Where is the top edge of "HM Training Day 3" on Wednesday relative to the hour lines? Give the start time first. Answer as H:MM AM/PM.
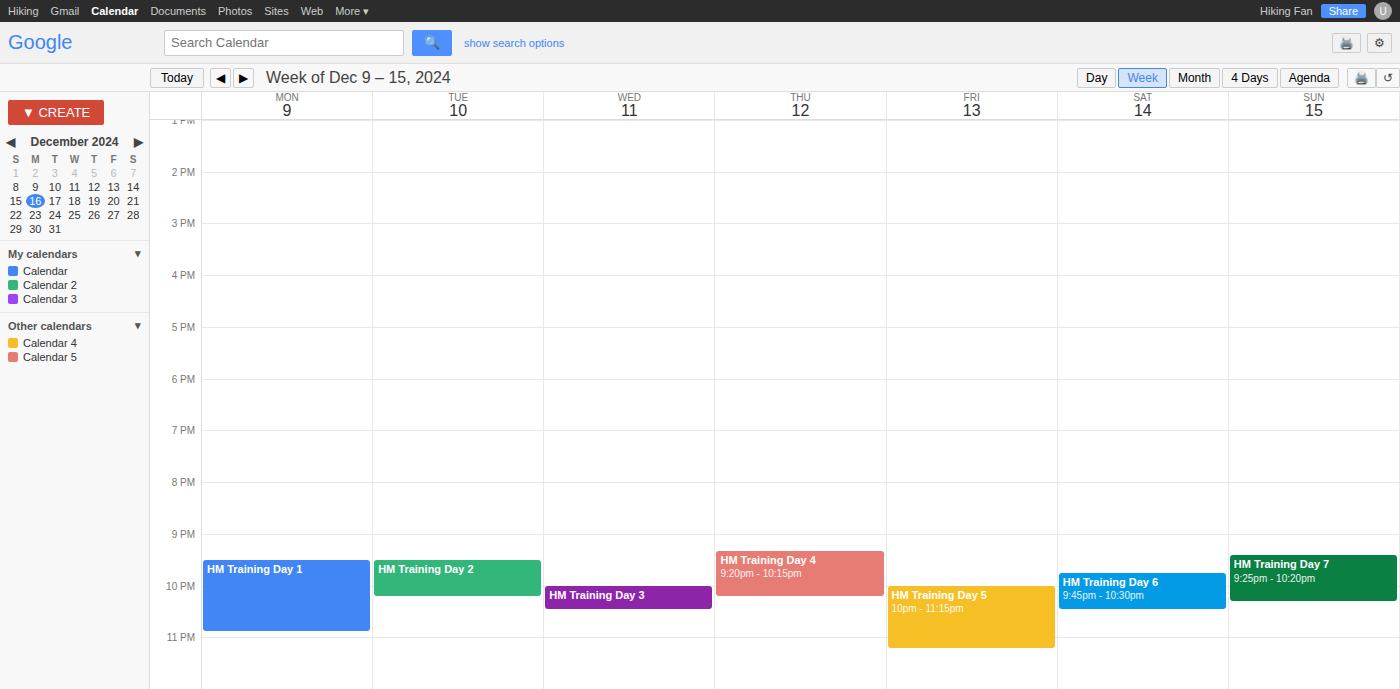
10:00 PM -- exactly on the 10 PM line.